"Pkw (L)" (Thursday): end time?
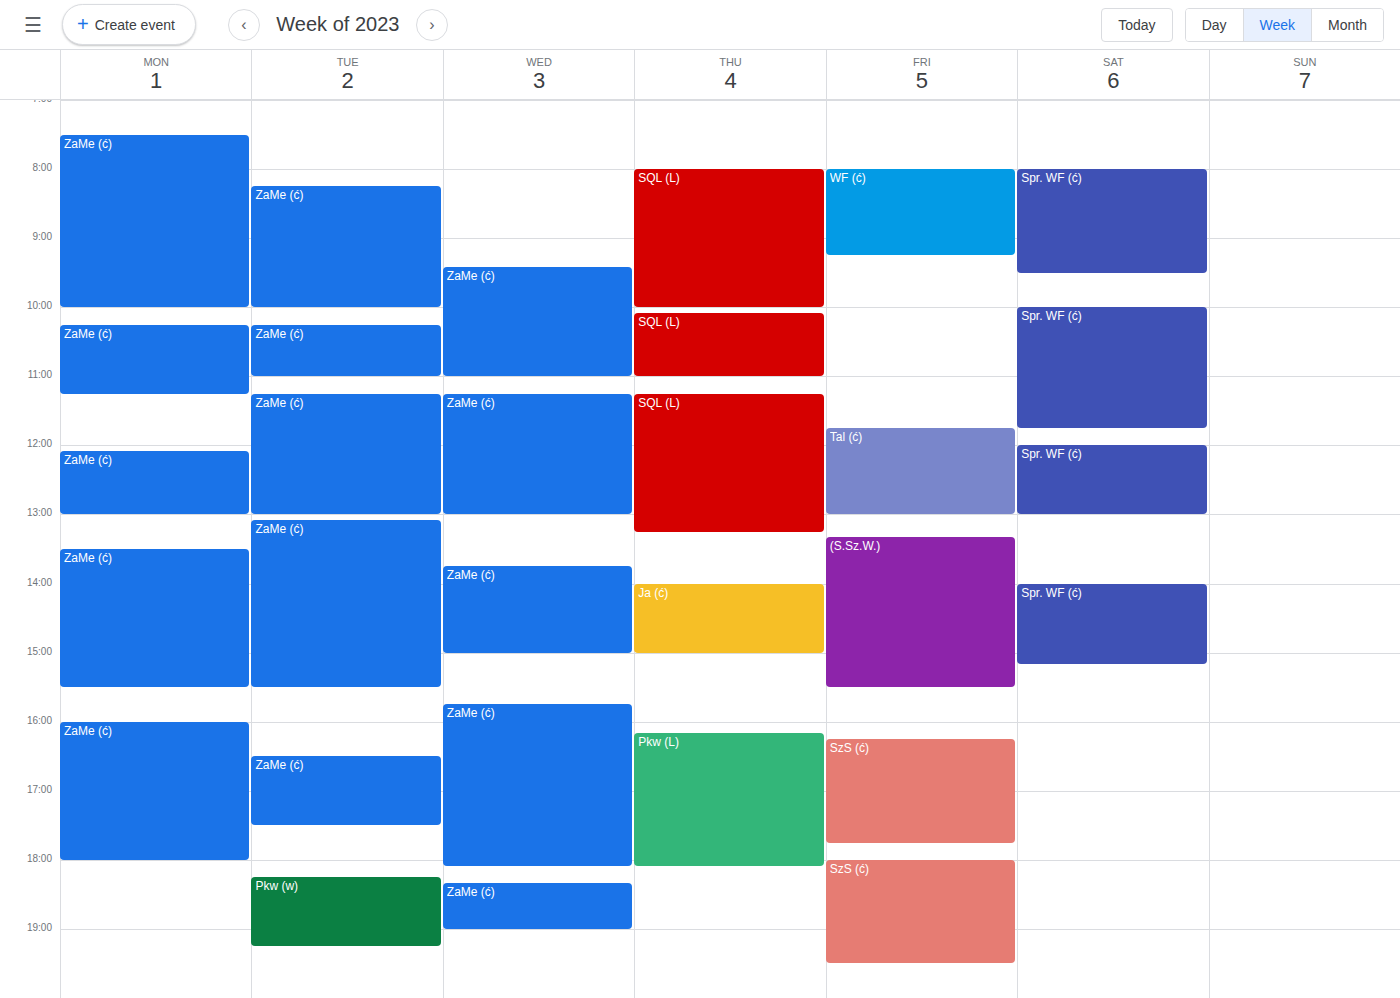
6:05 PM